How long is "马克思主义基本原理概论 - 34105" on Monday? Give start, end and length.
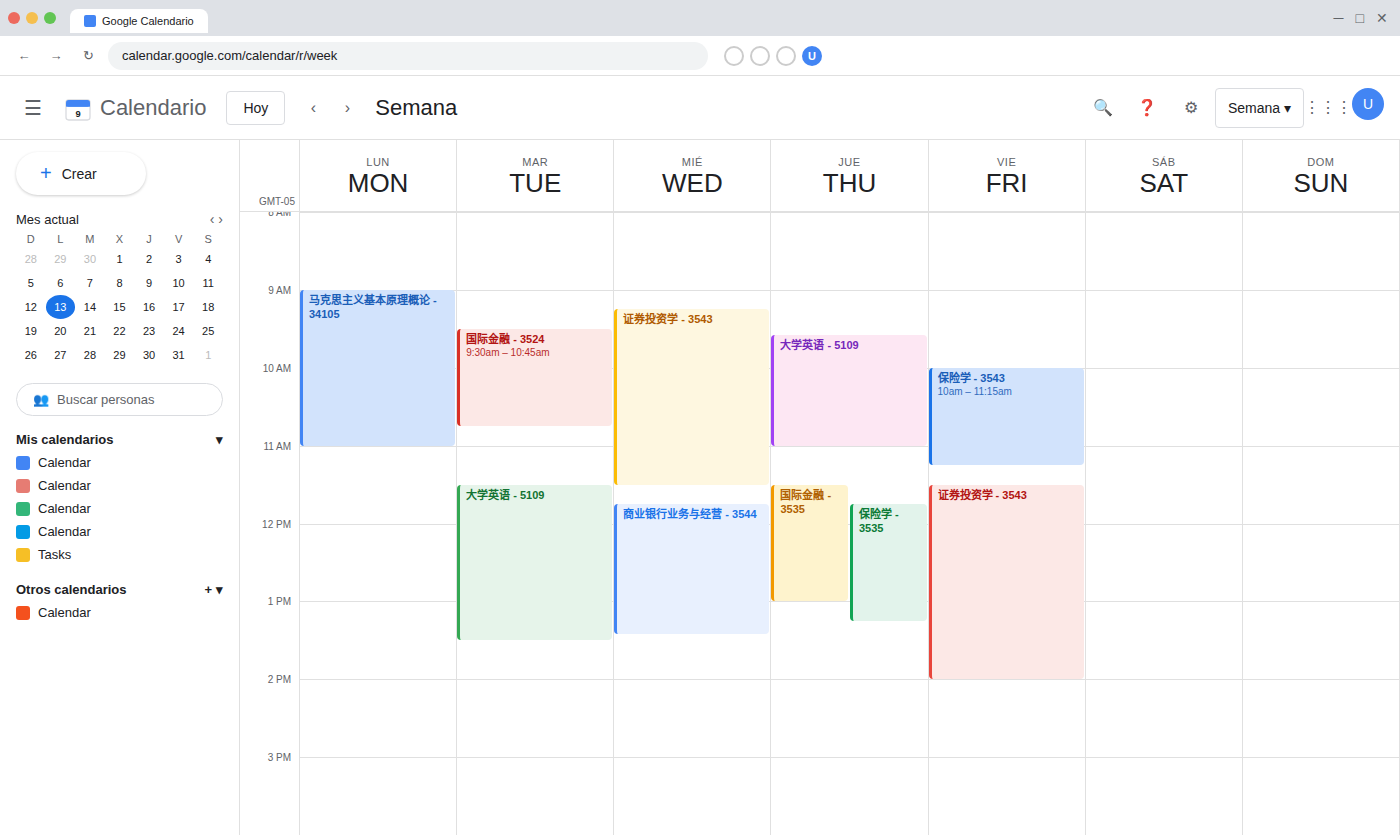
9:00 AM to 11:00 AM, 2 hours